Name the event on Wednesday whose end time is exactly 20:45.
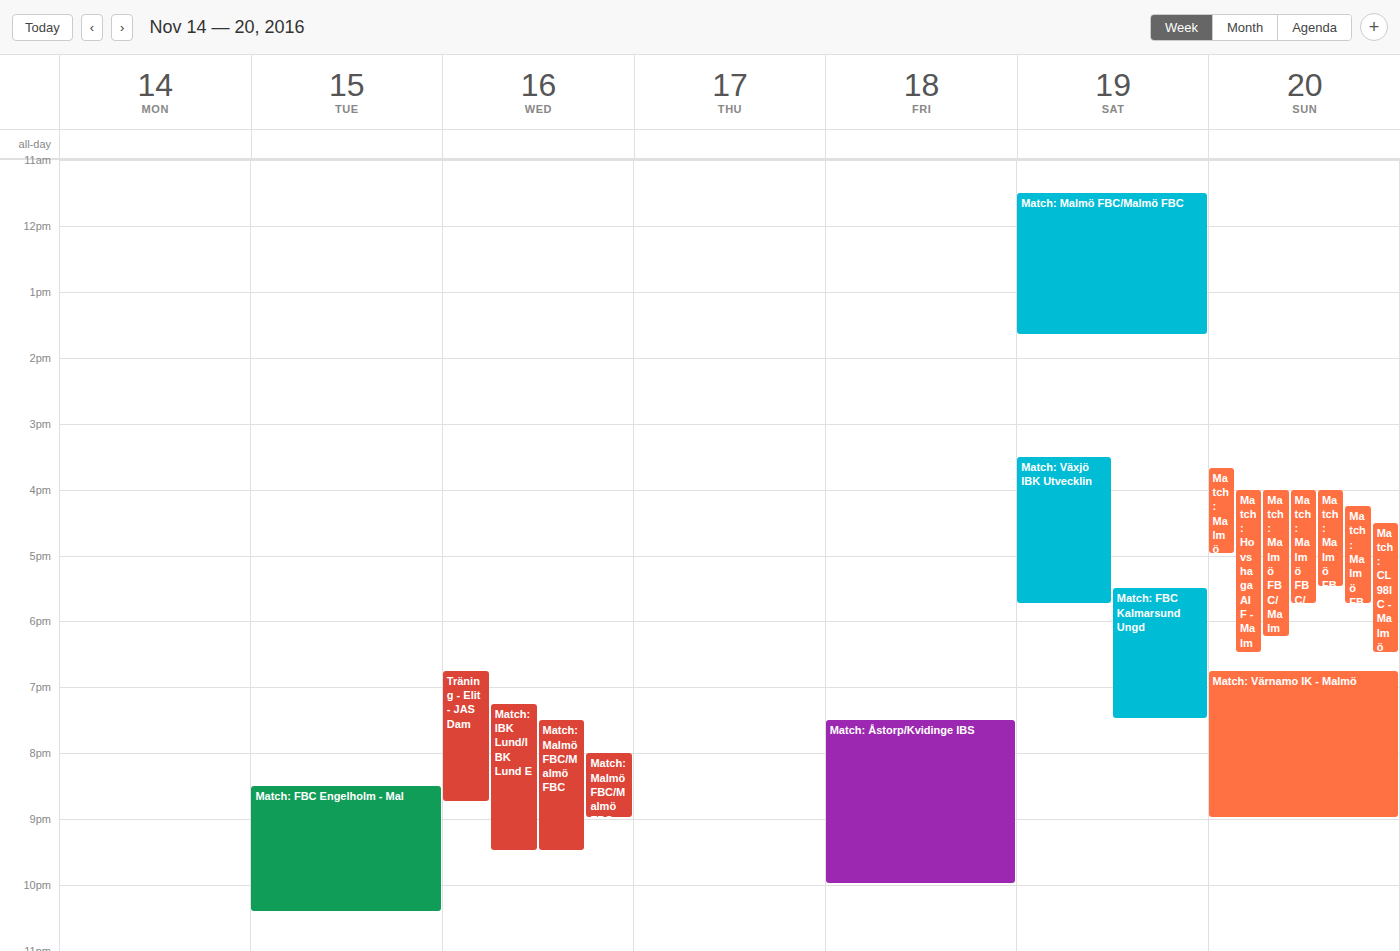
"Träning - Elit - JAS Dam"